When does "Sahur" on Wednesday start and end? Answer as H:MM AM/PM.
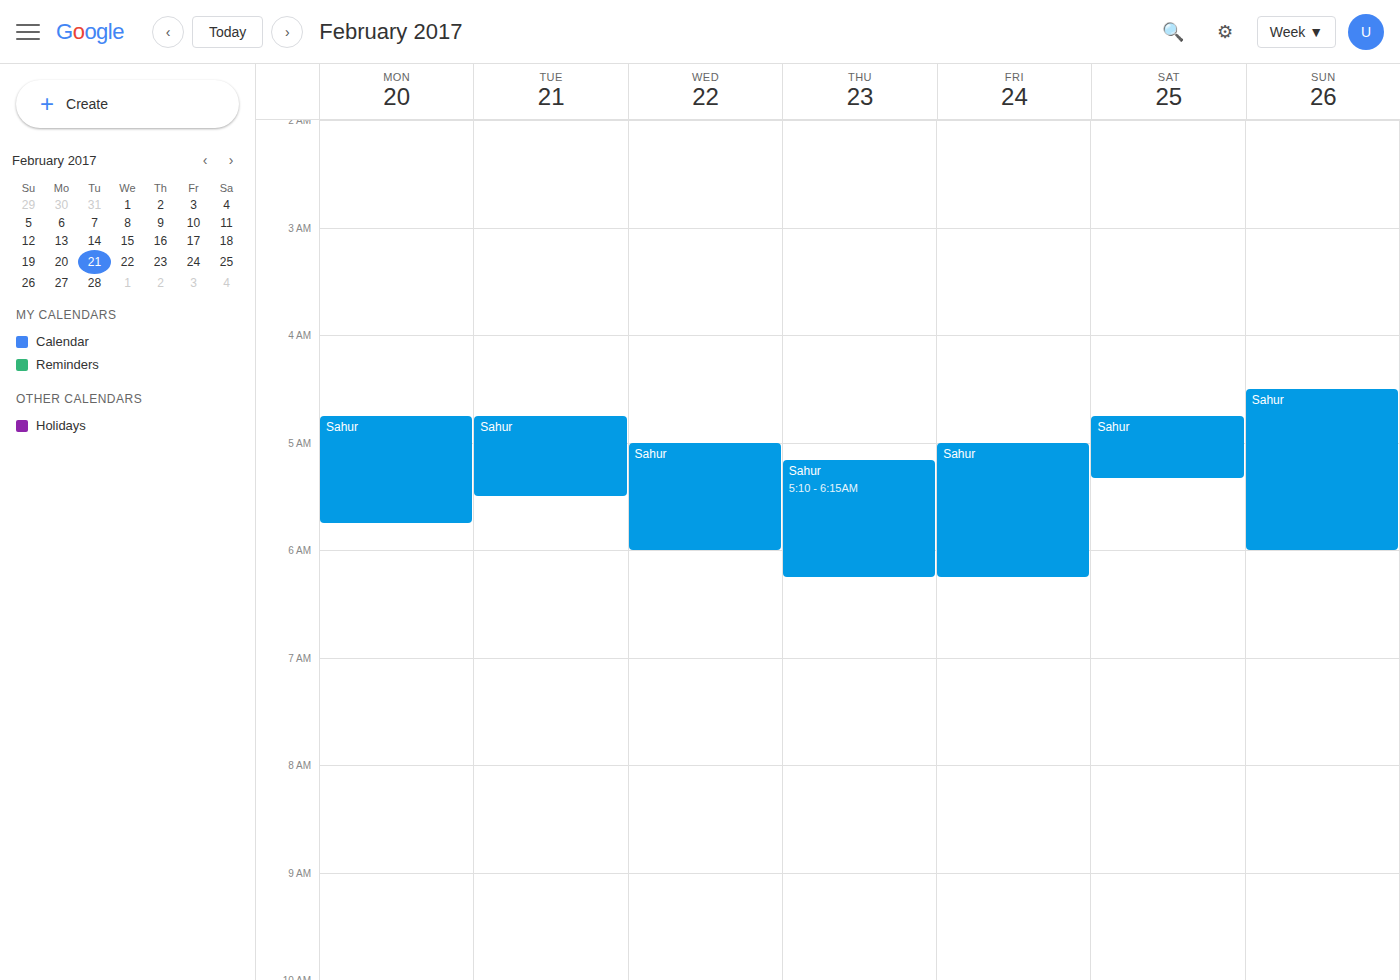
5:00 AM to 6:00 AM